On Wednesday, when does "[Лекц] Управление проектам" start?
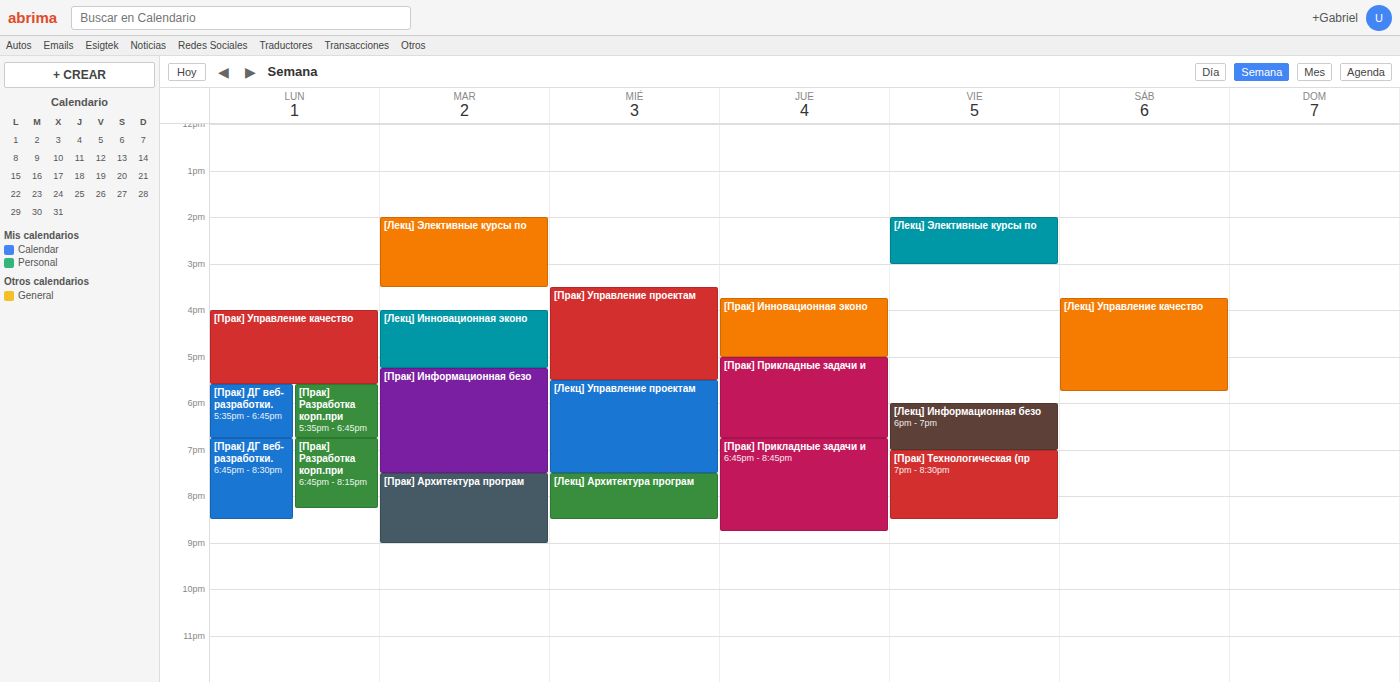
5:30 PM